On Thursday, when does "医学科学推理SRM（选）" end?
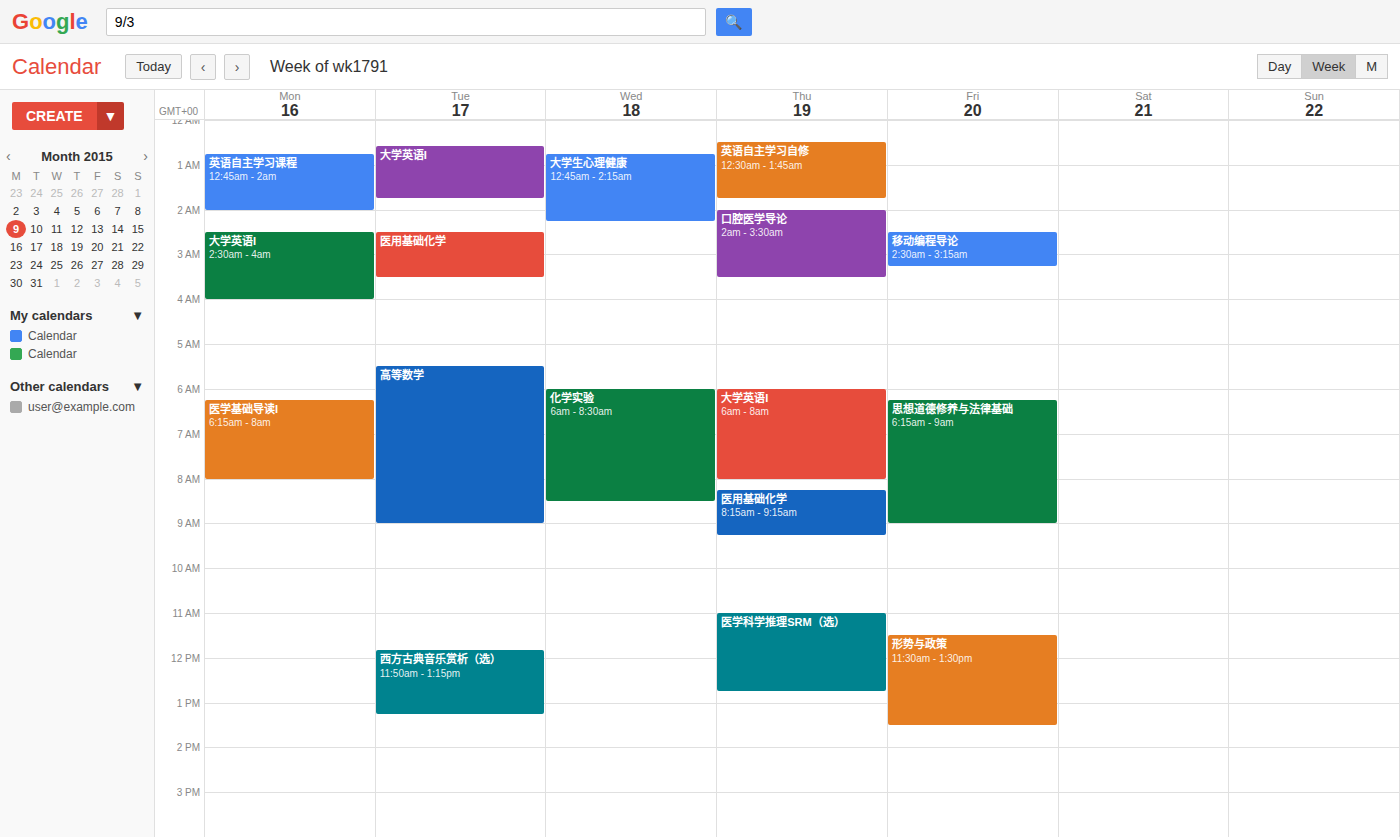
12:45 PM